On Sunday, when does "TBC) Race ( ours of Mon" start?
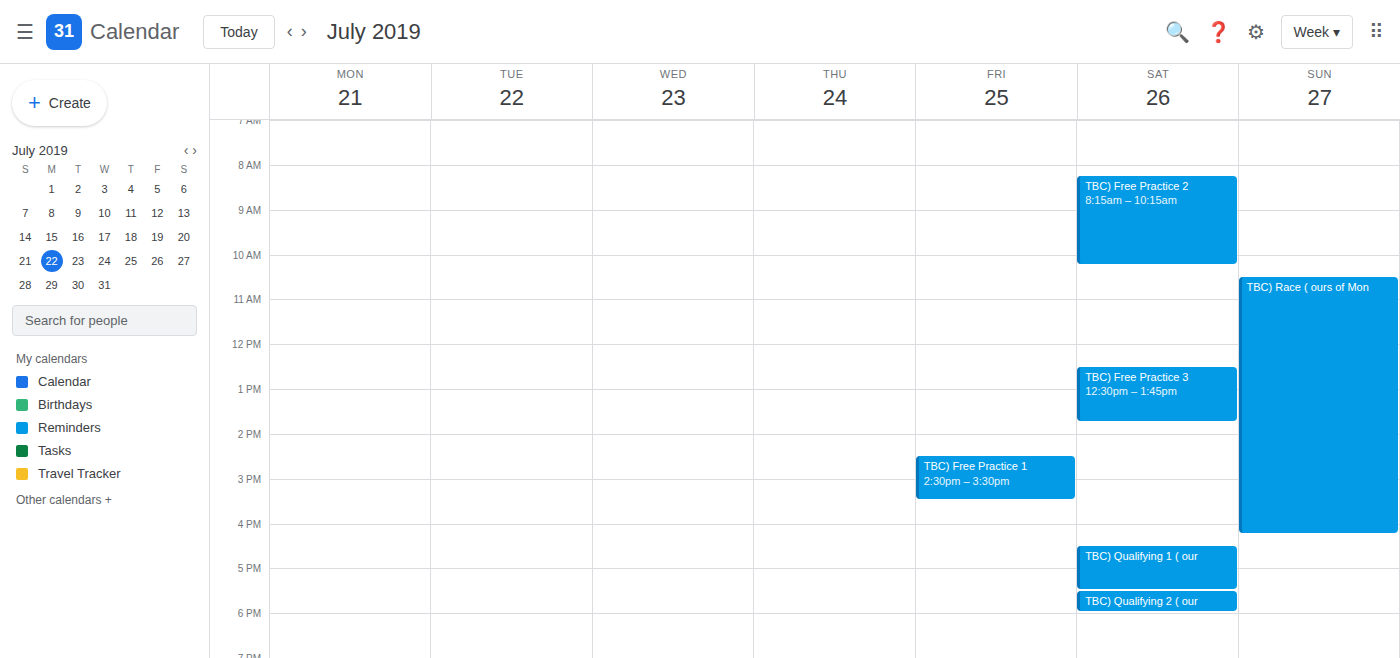
10:30 AM